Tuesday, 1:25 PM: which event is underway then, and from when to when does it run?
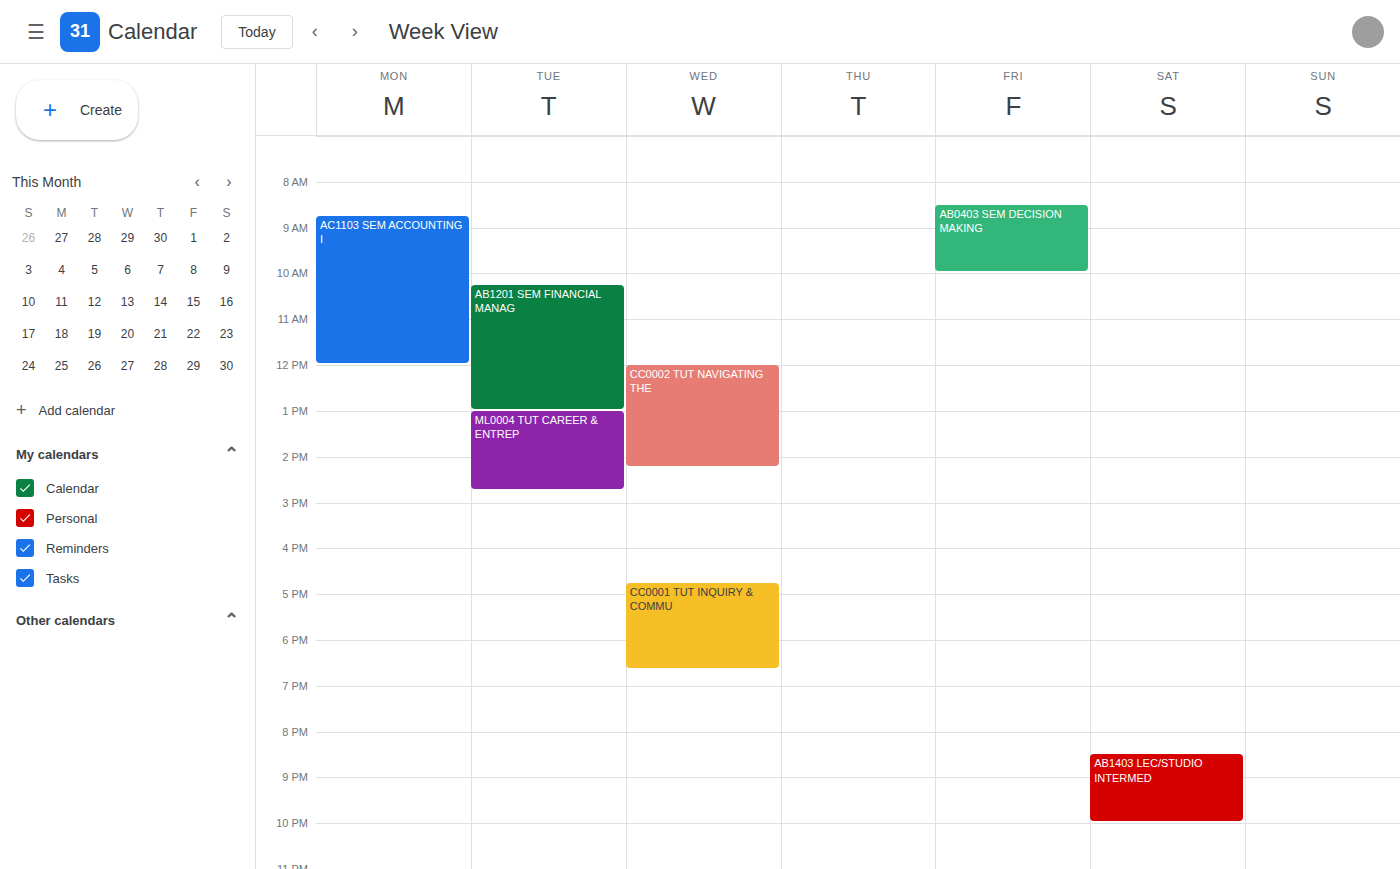
"ML0004 TUT CAREER & ENTREP", 1:00 PM to 2:45 PM